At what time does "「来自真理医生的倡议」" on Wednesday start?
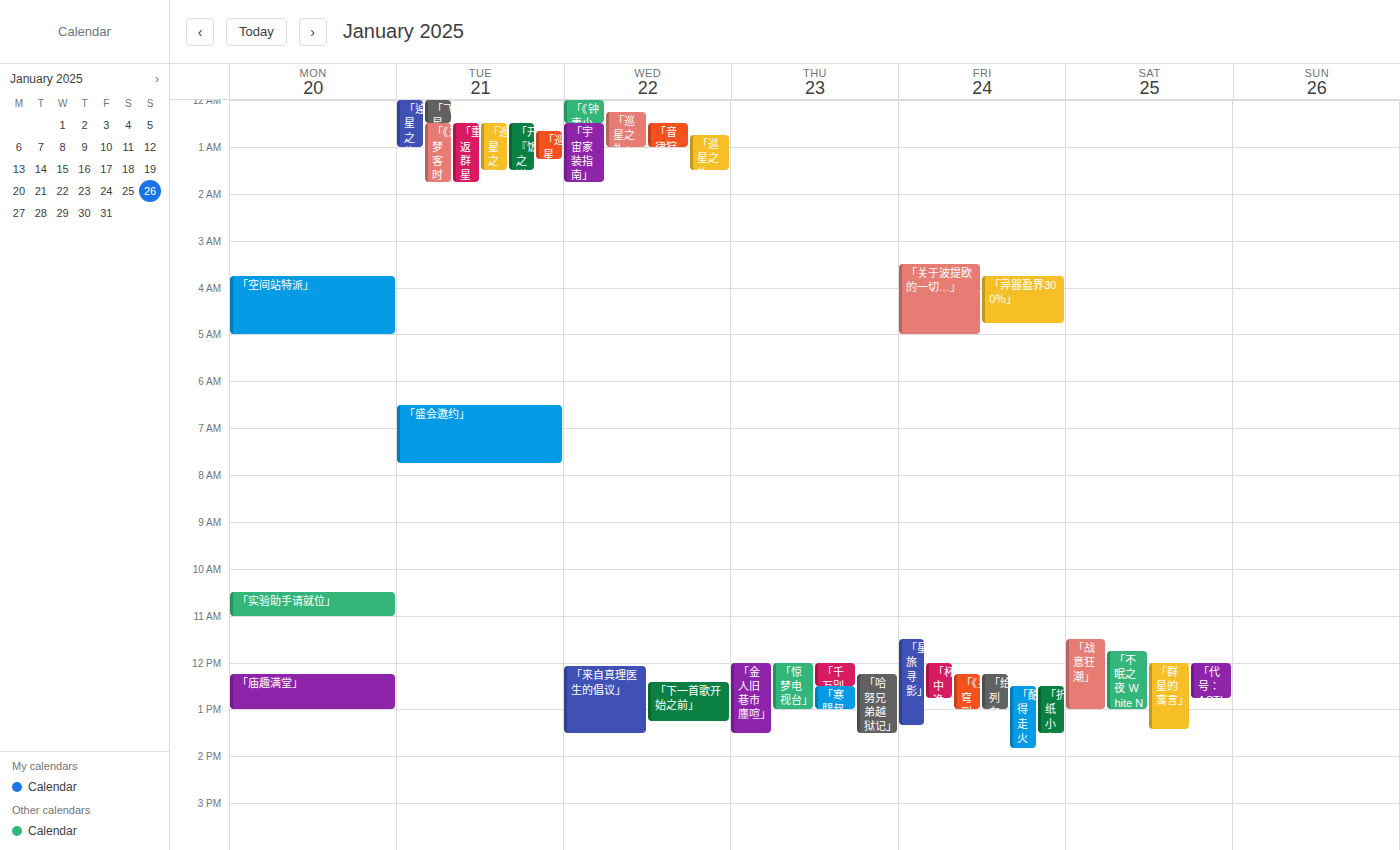
12:05 PM